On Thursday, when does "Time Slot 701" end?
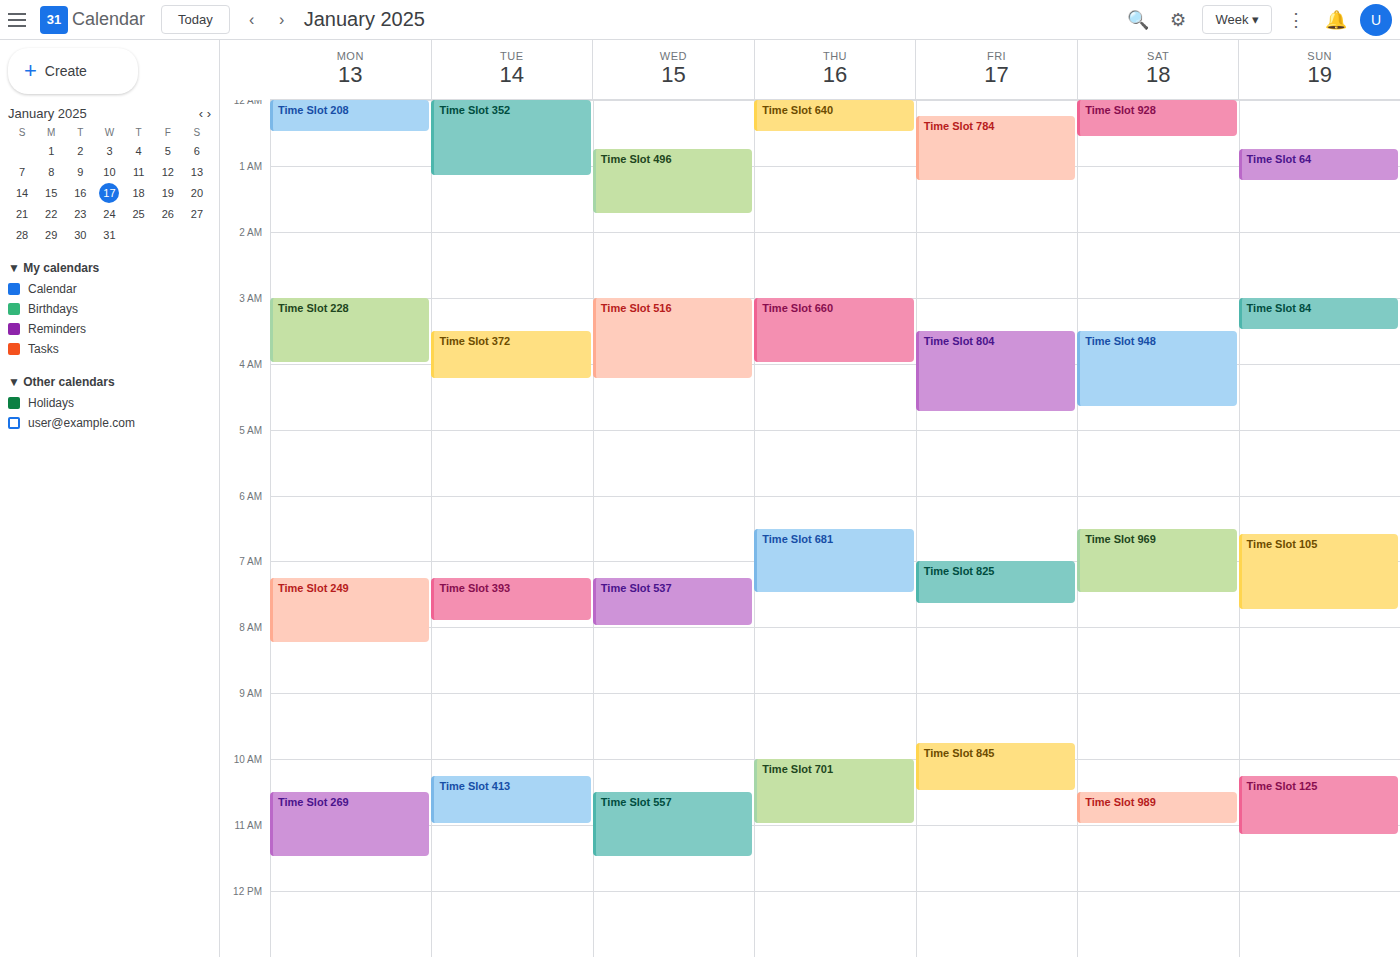
11:00